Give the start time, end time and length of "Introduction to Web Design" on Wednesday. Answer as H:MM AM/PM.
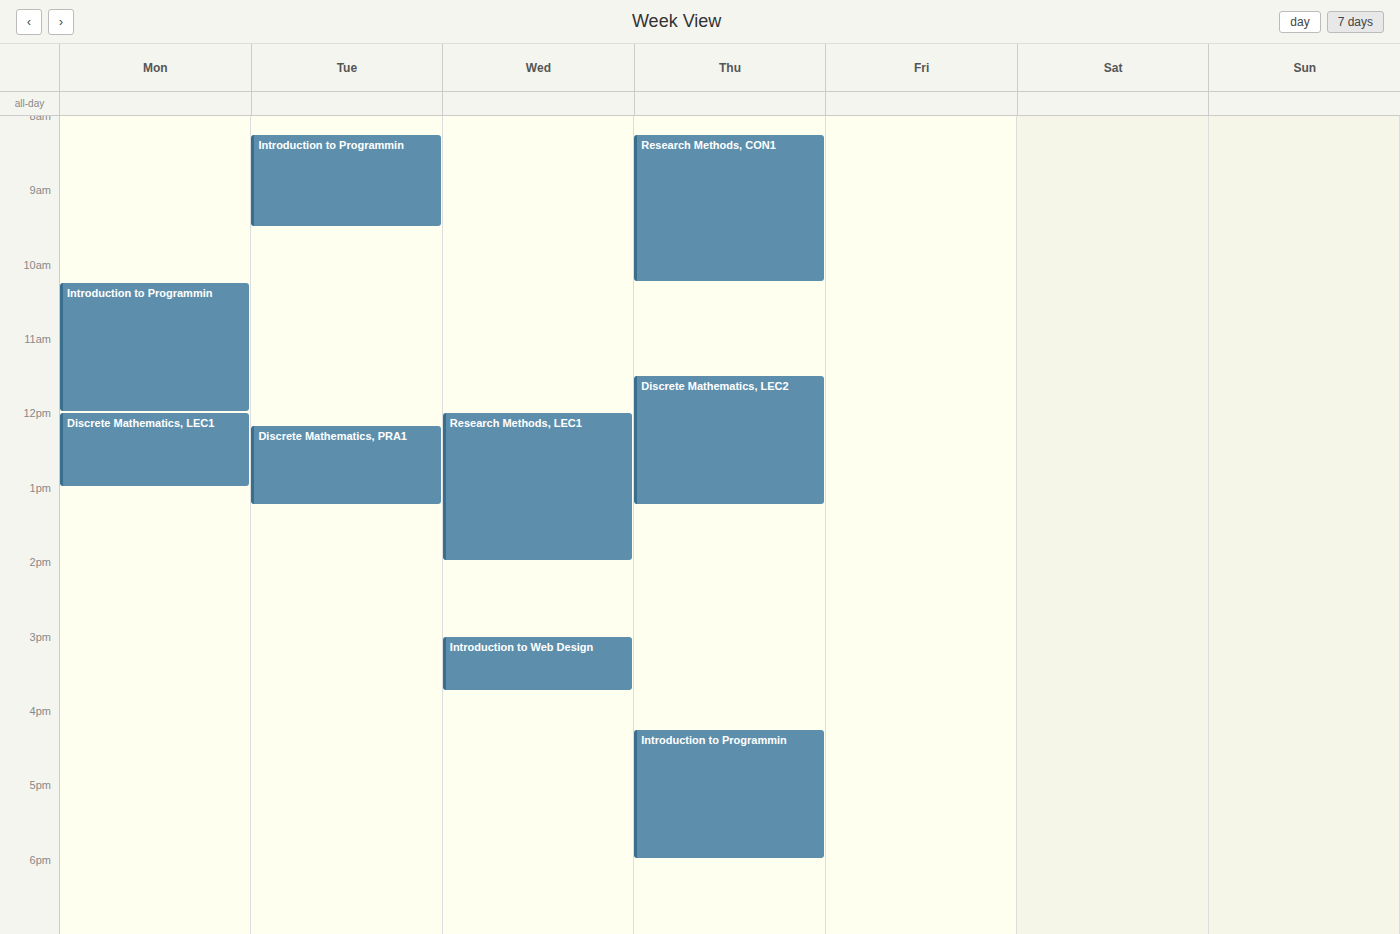
3:00 PM to 3:45 PM, 45 minutes